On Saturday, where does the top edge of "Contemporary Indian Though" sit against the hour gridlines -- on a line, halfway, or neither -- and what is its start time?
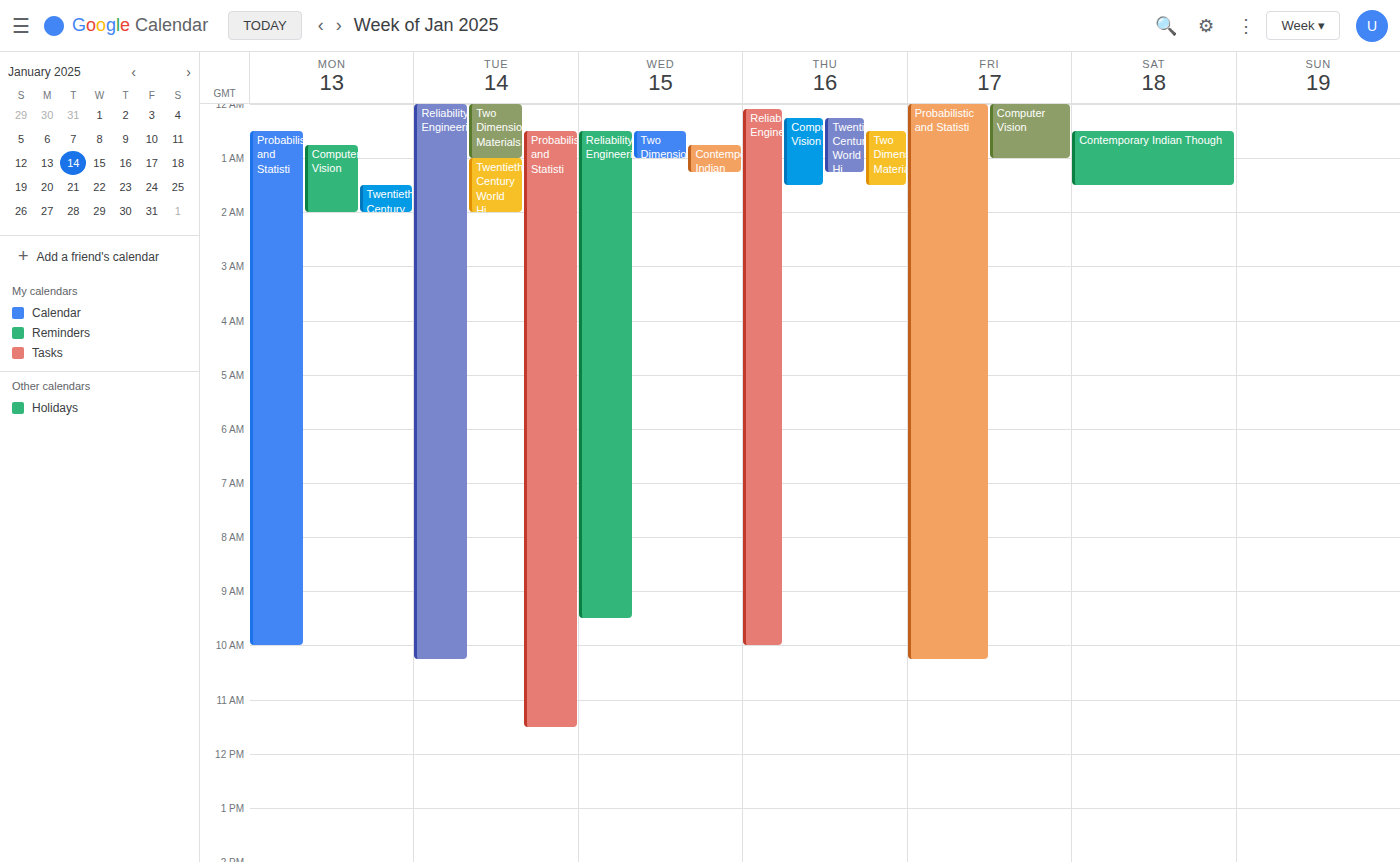
12:30 AM -- halfway between the 12 AM and 1 AM lines.